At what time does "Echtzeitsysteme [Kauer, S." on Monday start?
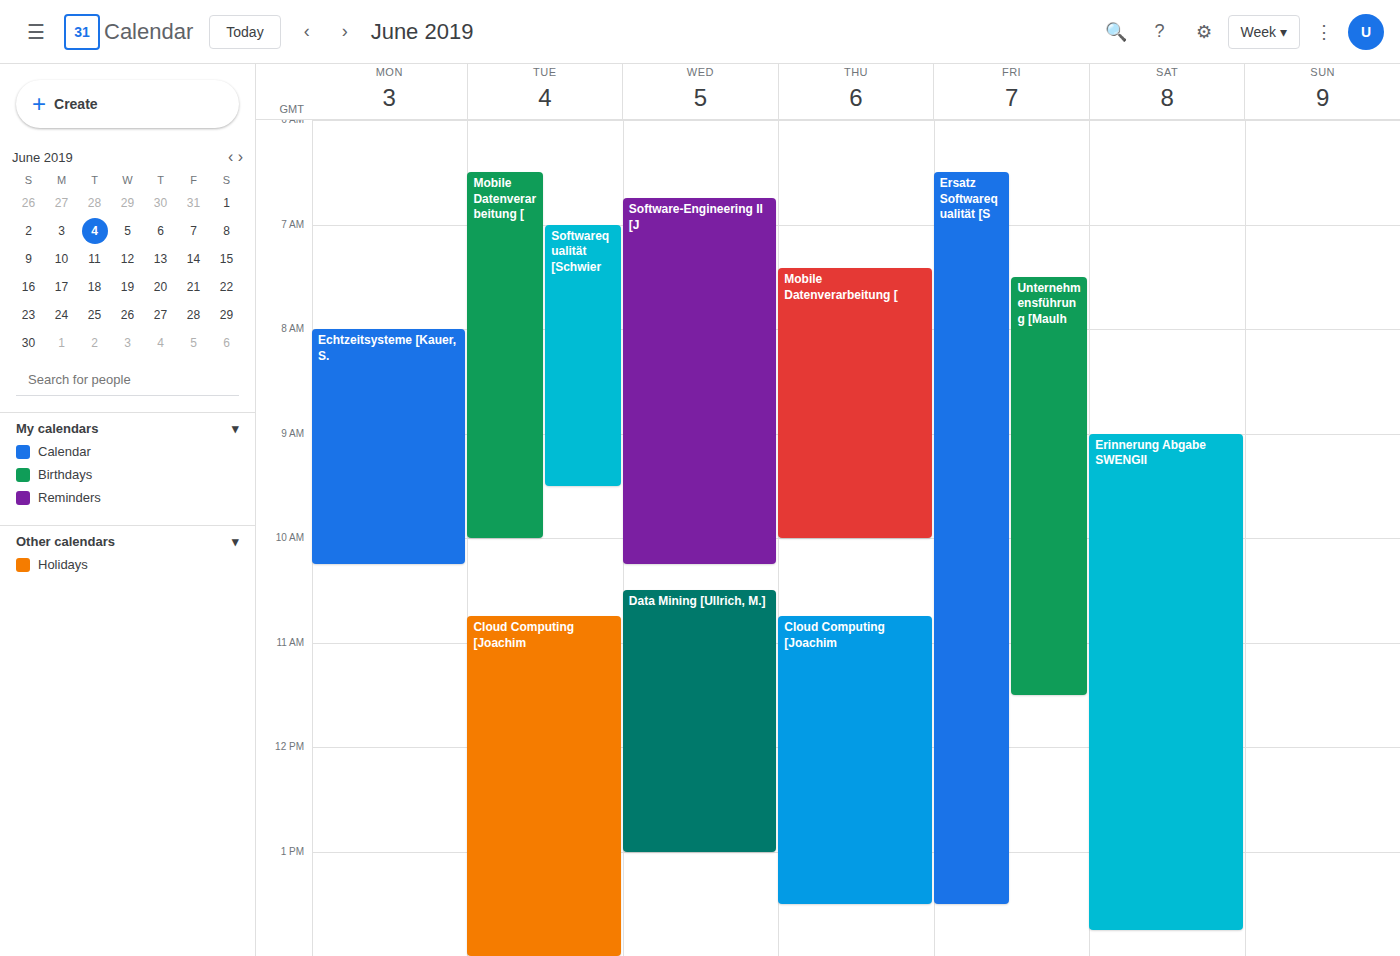
8:00 AM